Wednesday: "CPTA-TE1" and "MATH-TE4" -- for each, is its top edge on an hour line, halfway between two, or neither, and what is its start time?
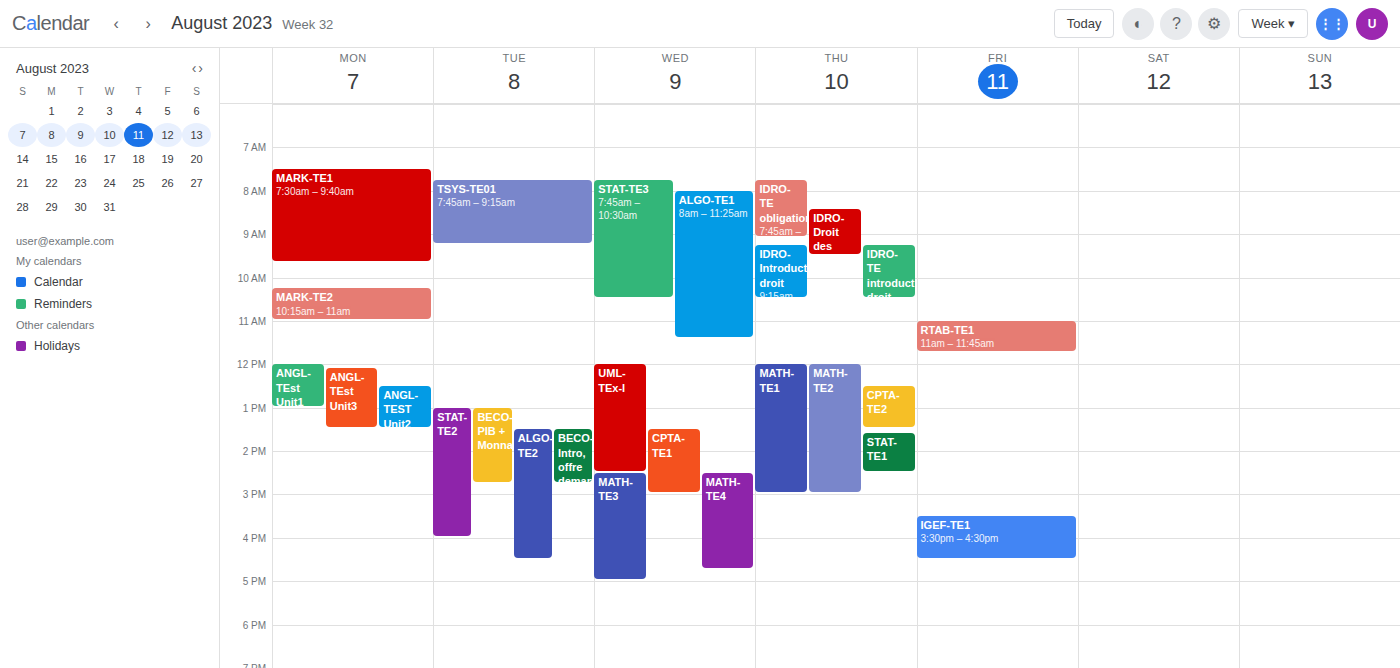
"CPTA-TE1": 1:30 PM, halfway between the 1 PM and 2 PM lines. "MATH-TE4": 2:30 PM, halfway between the 2 PM and 3 PM lines.